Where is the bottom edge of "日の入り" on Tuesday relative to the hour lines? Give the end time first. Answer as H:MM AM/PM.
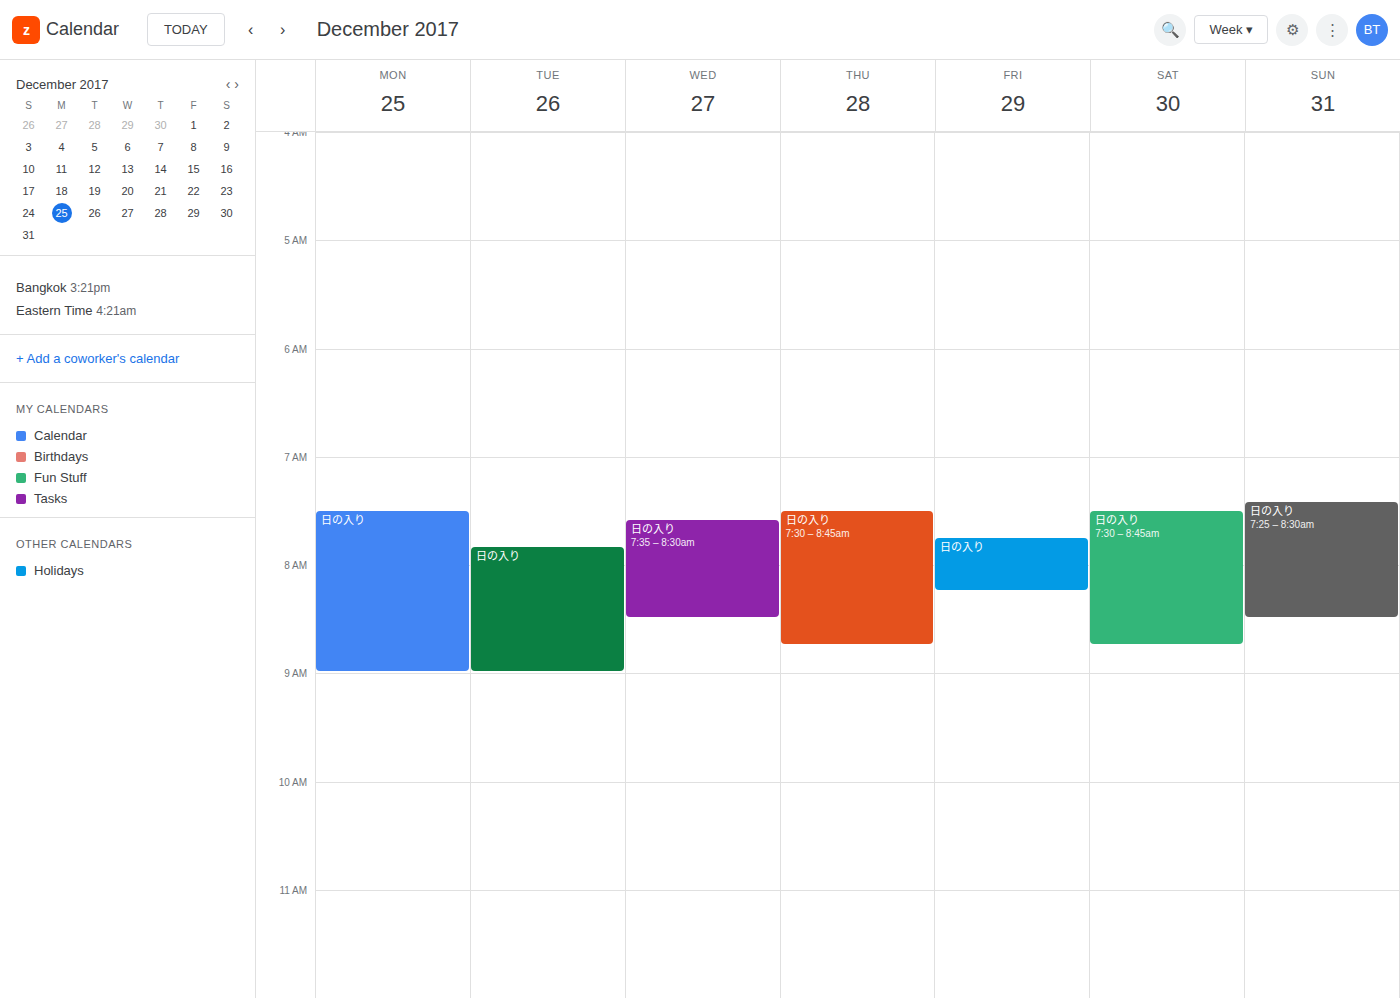
9:00 AM -- exactly on the 9 AM line.